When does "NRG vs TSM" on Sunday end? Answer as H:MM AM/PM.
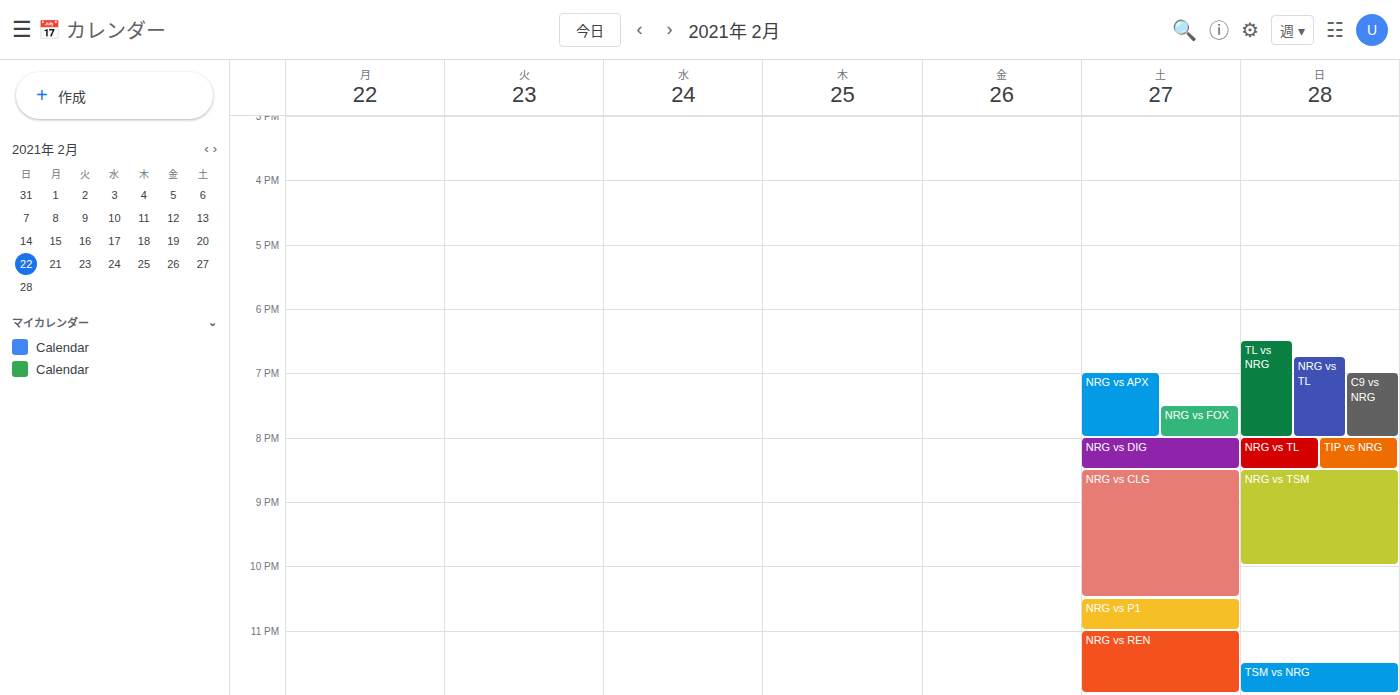
10:00 PM